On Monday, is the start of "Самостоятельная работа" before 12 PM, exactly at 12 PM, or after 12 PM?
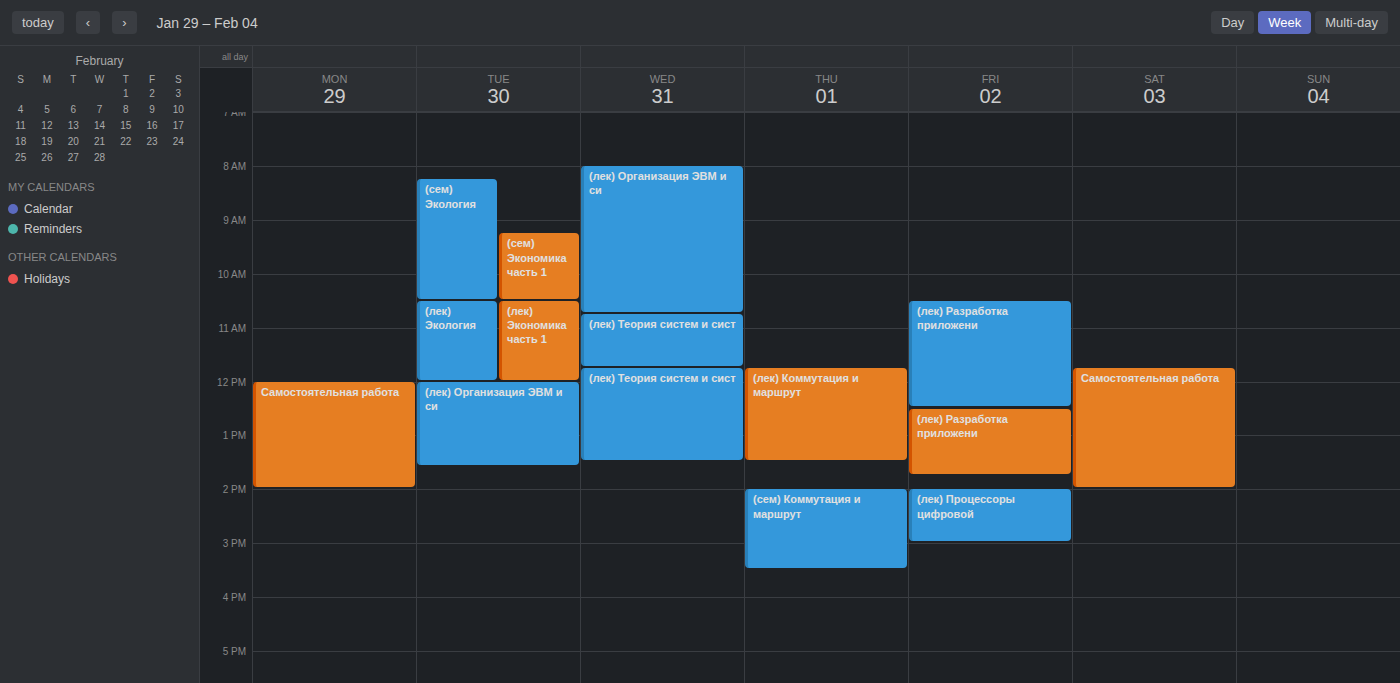
12:00 PM -- exactly at 12 PM, on the 12 PM line.